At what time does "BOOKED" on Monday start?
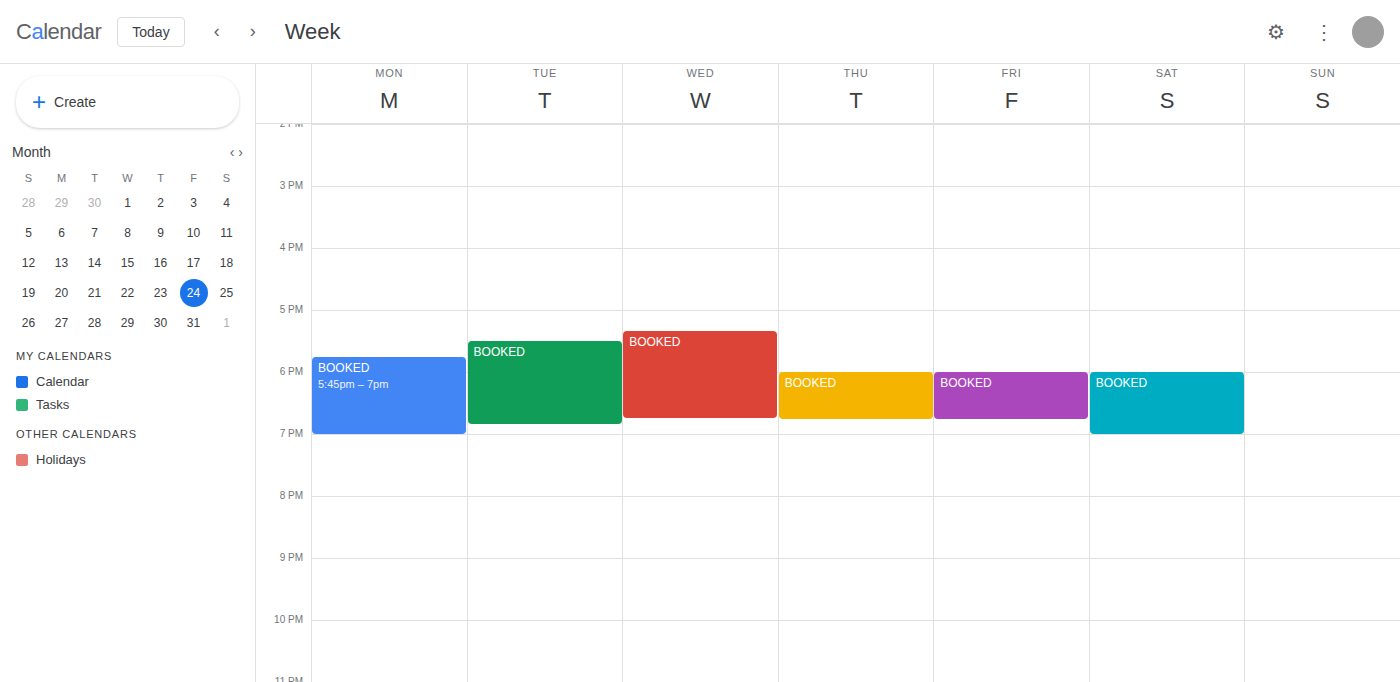
5:45 PM